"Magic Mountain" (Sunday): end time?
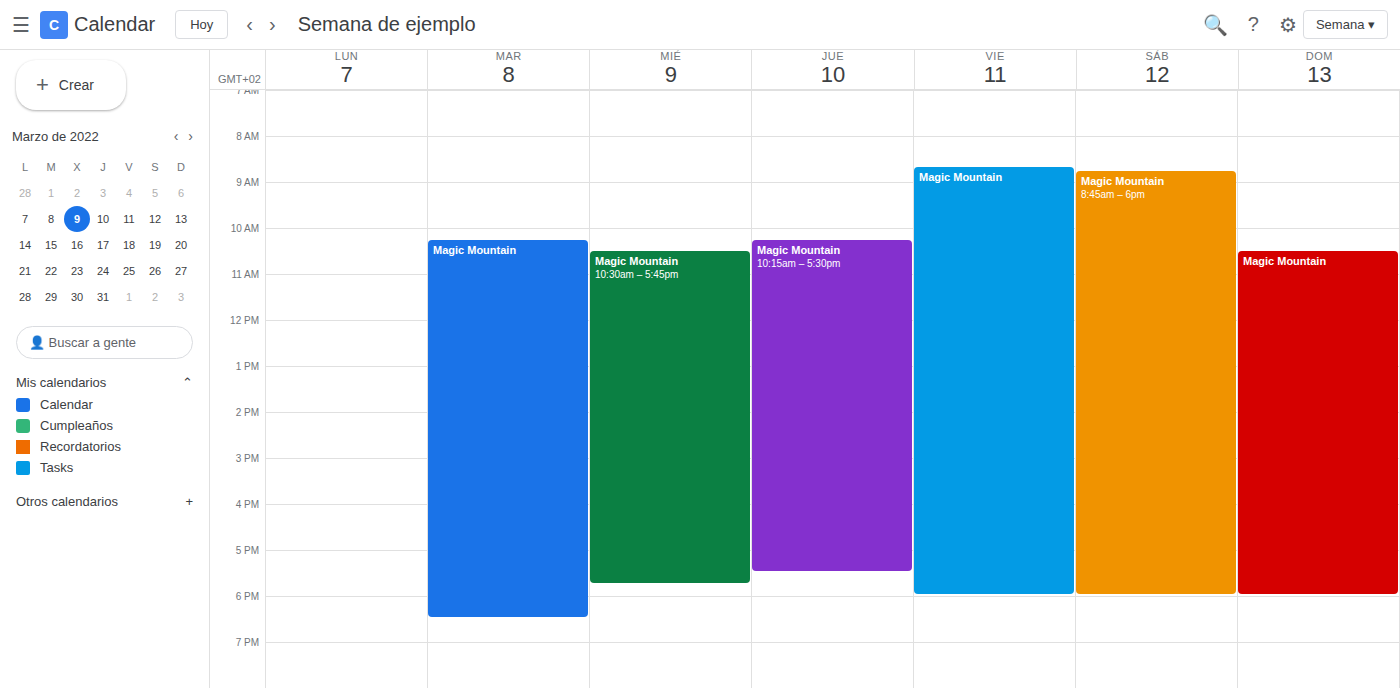
6:00 PM